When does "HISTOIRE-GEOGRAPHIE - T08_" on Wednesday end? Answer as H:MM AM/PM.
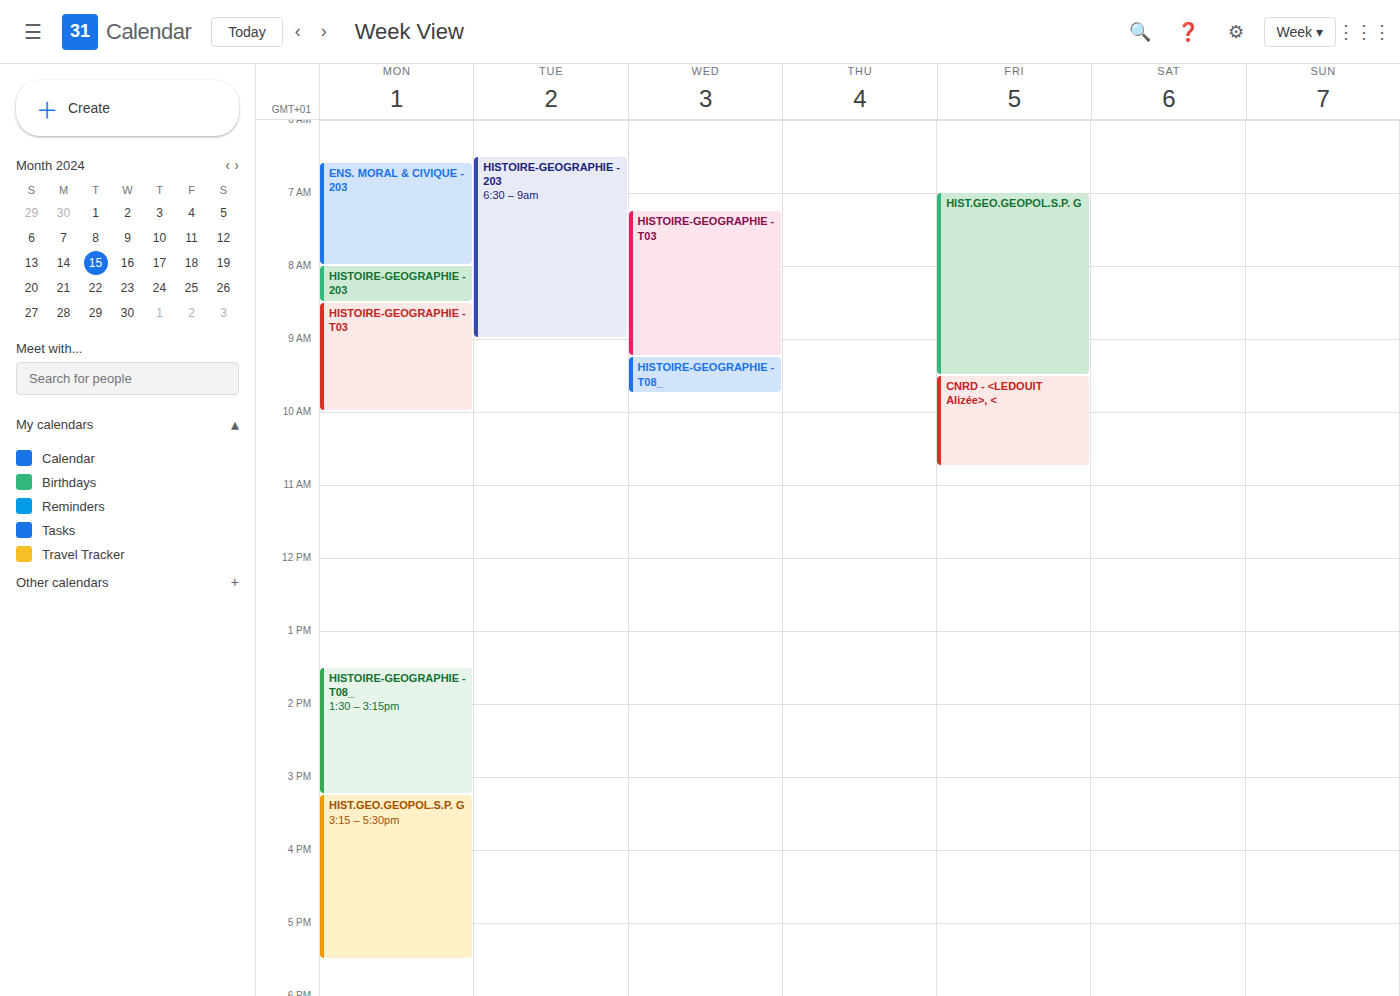
9:45 AM